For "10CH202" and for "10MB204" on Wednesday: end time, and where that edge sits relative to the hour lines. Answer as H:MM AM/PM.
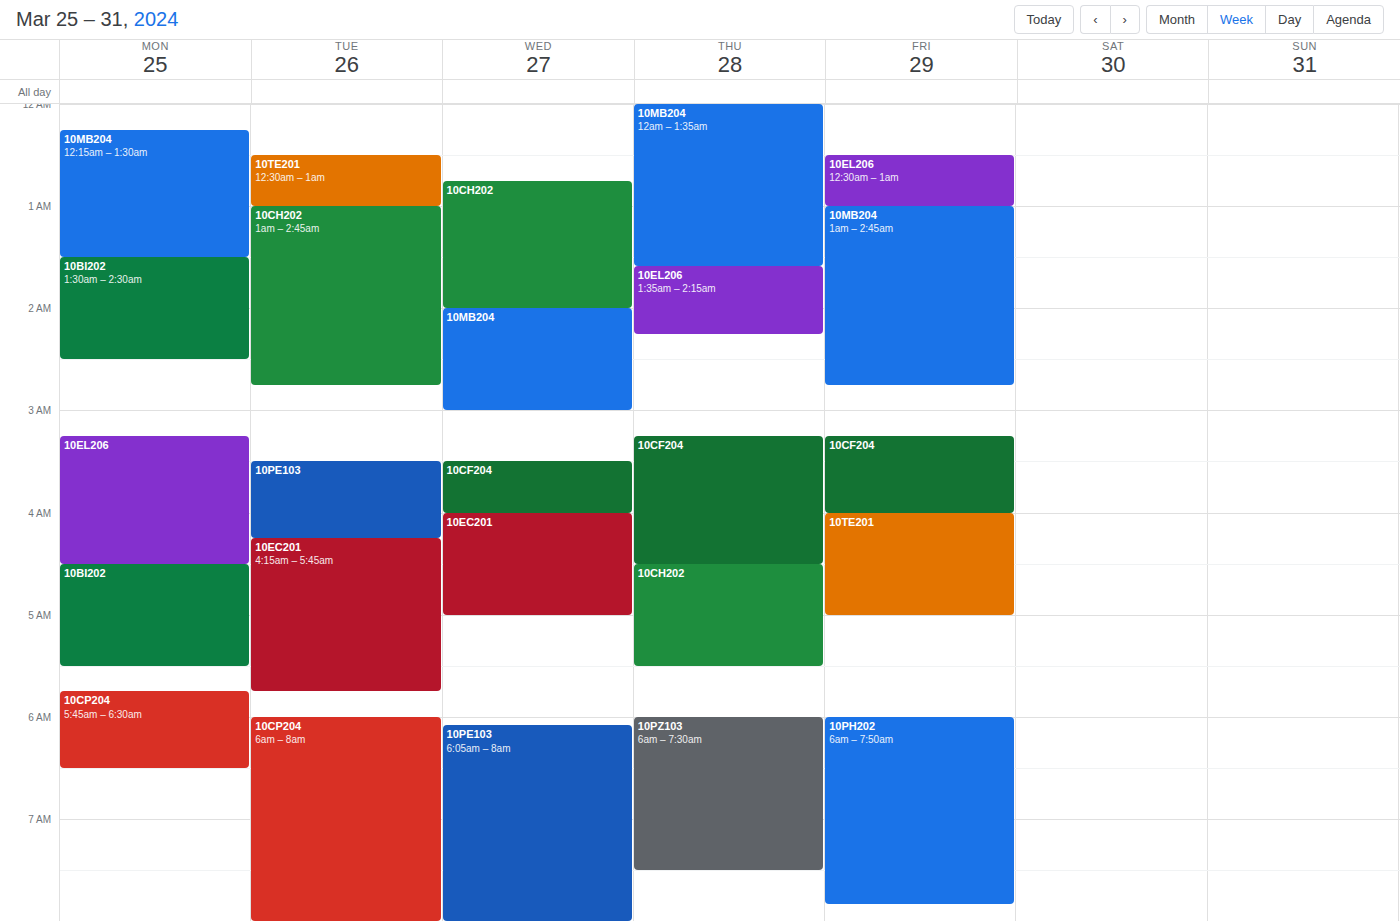
"10CH202": 2:00 AM, exactly on the 2 AM line. "10MB204": 3:00 AM, exactly on the 3 AM line.